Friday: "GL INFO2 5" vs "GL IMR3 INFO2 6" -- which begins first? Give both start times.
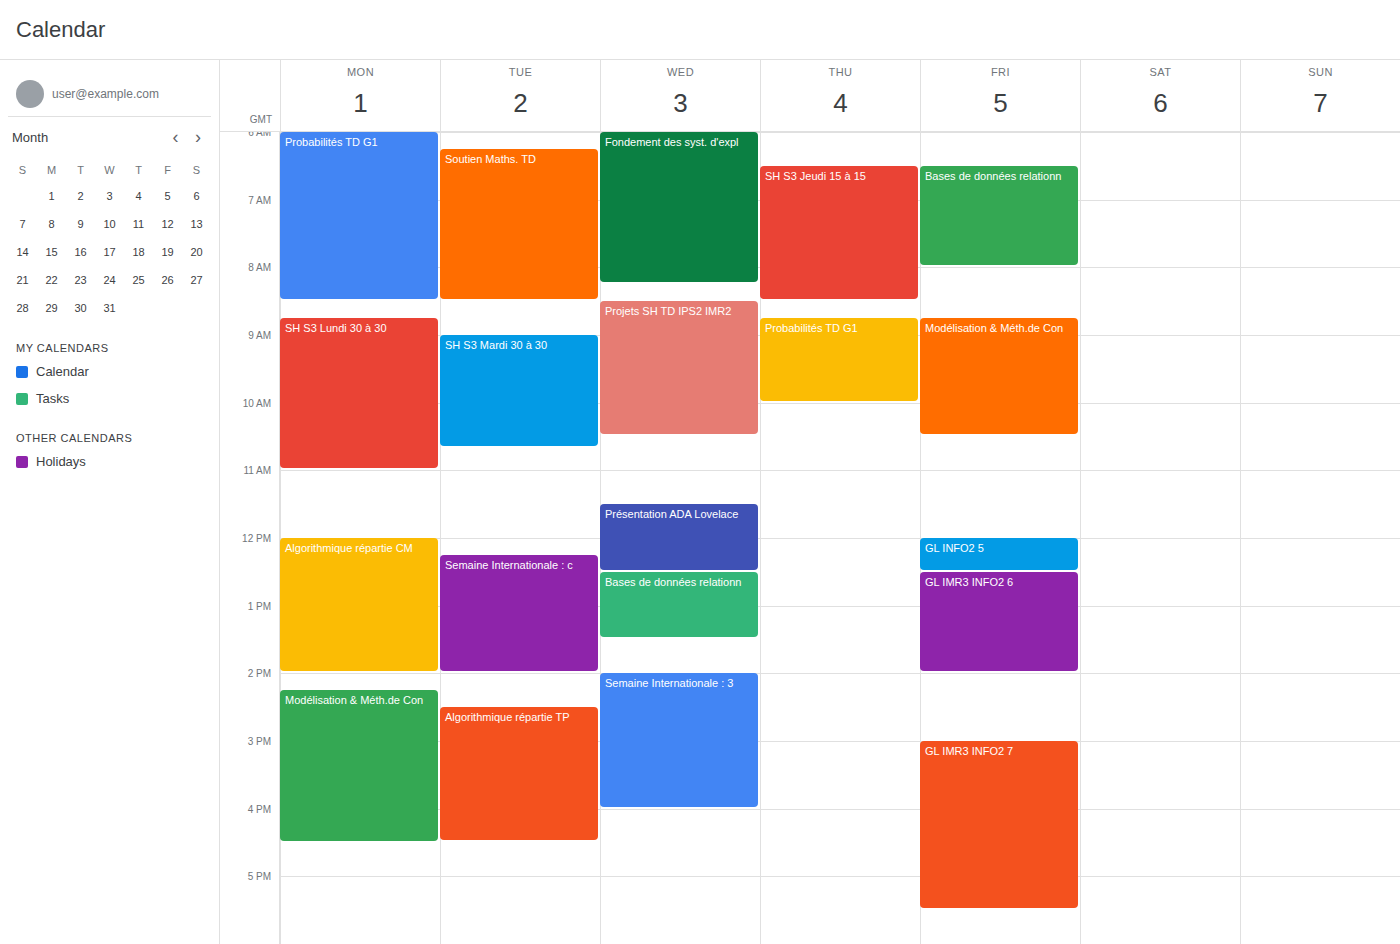
"GL INFO2 5" 12:00 PM; "GL IMR3 INFO2 6" 12:30 PM.